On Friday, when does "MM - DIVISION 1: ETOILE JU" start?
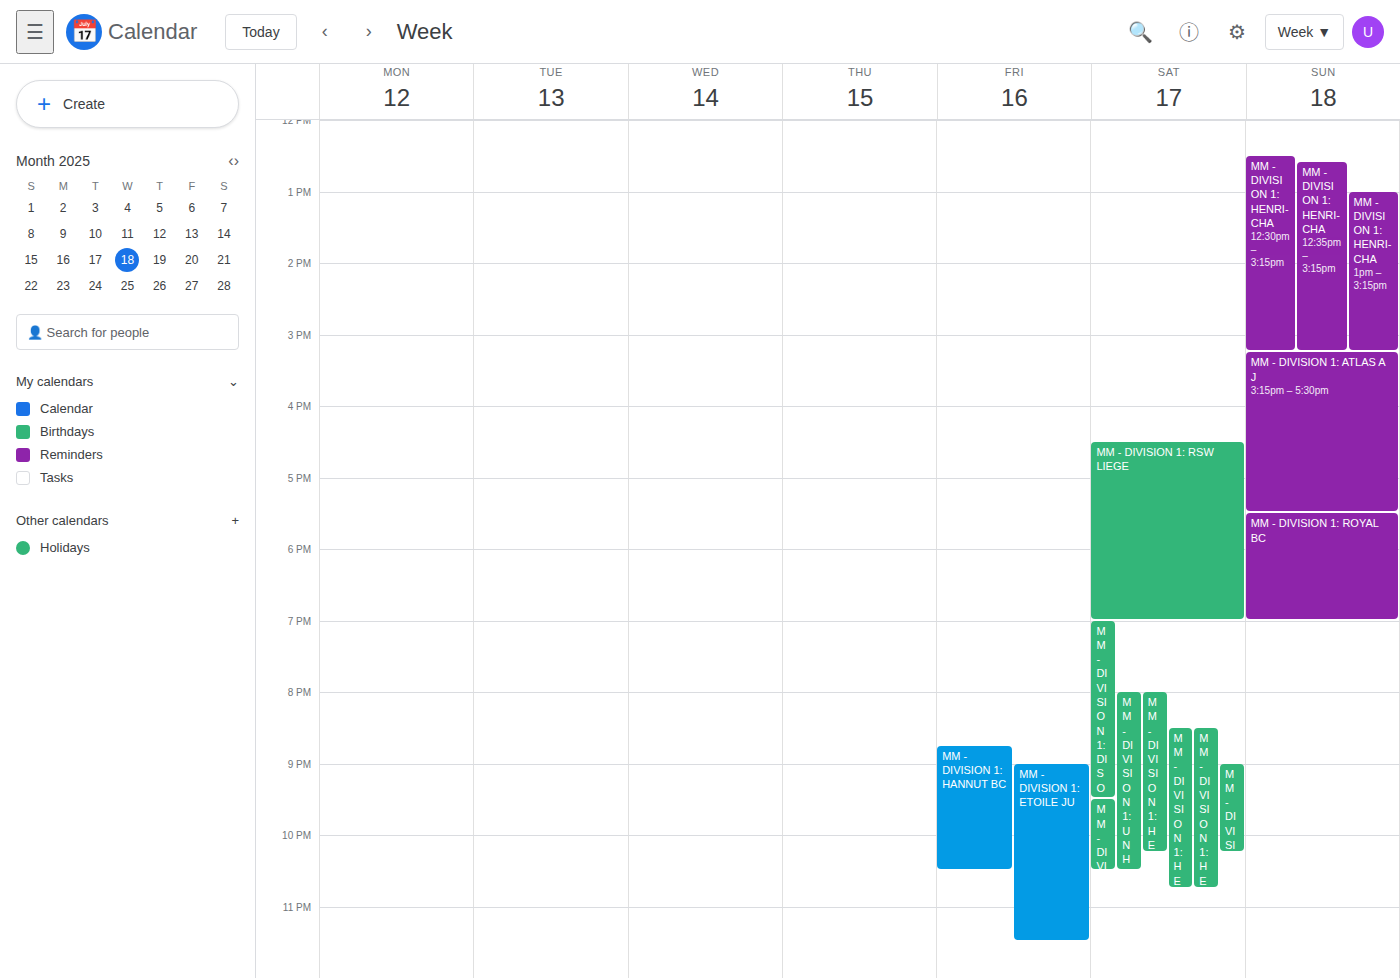
9:00 PM